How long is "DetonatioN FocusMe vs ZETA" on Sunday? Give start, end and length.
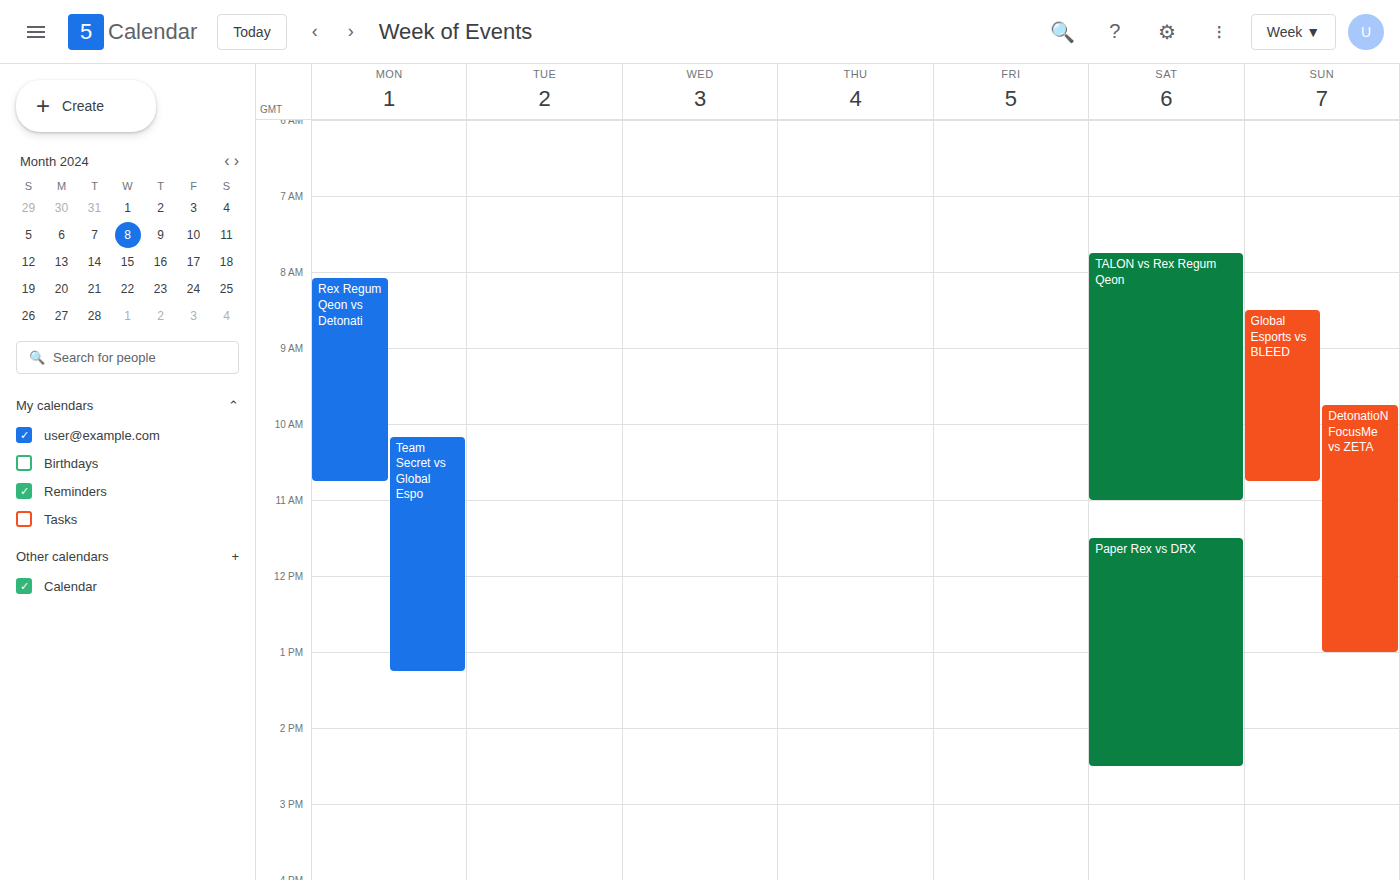
9:45 AM to 1:00 PM, 3 hours 15 minutes